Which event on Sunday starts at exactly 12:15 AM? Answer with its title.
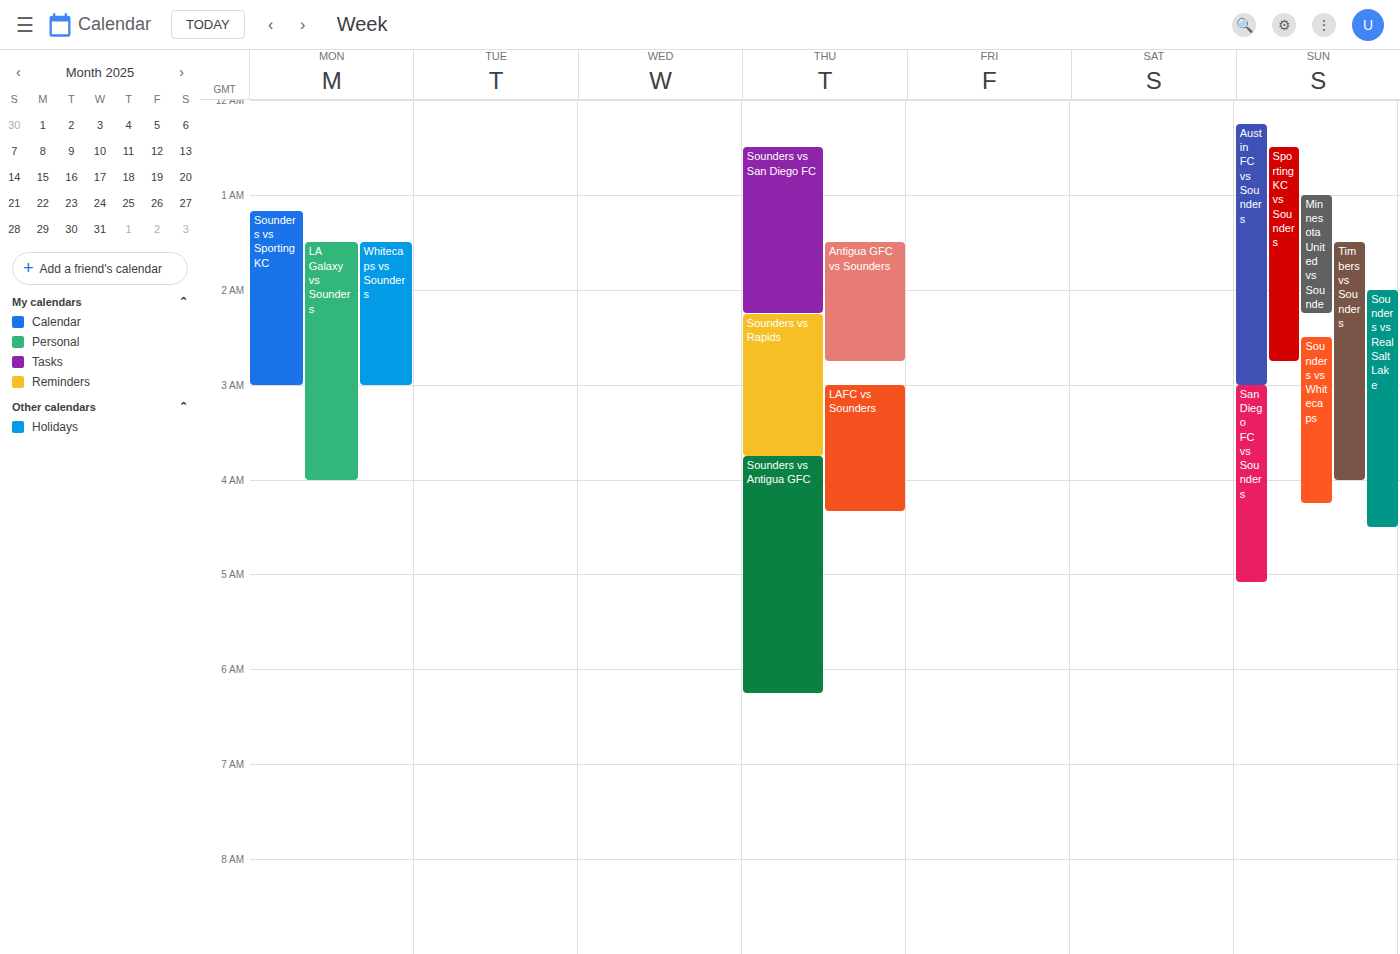
"Austin FC vs Sounders"